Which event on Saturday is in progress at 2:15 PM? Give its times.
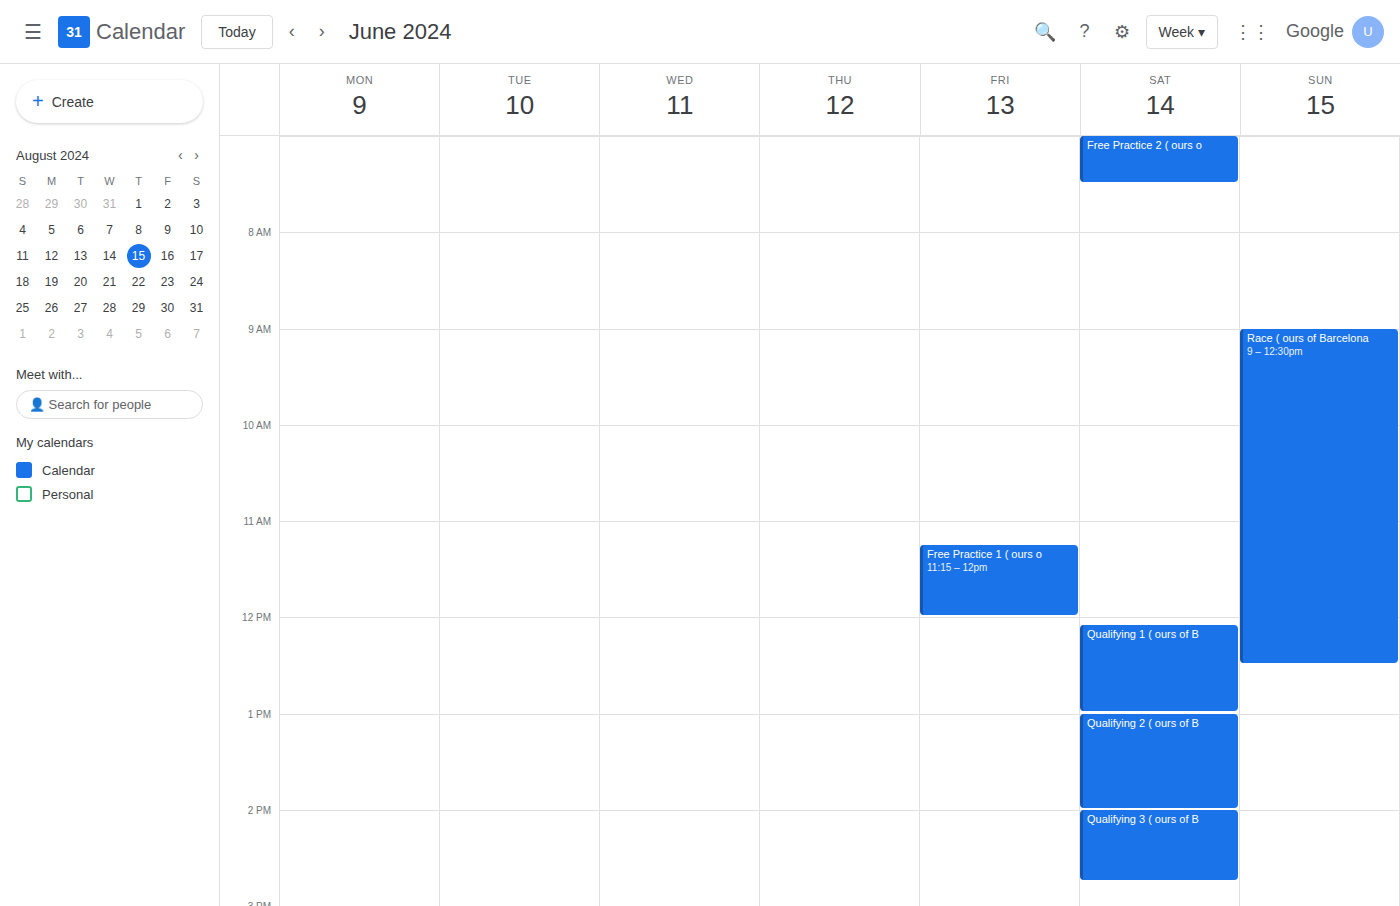
"Qualifying 3 ( ours of B", 2:00 PM to 2:45 PM